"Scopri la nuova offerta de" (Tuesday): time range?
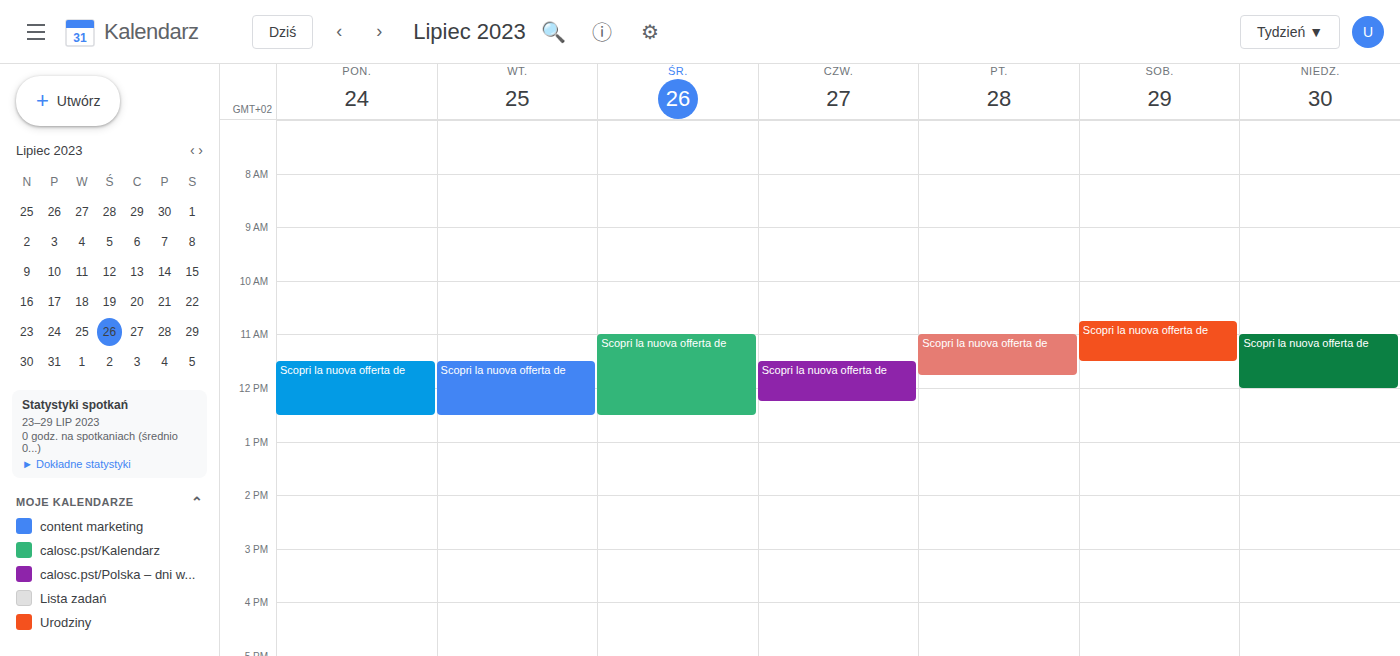
11:30 AM to 12:30 PM